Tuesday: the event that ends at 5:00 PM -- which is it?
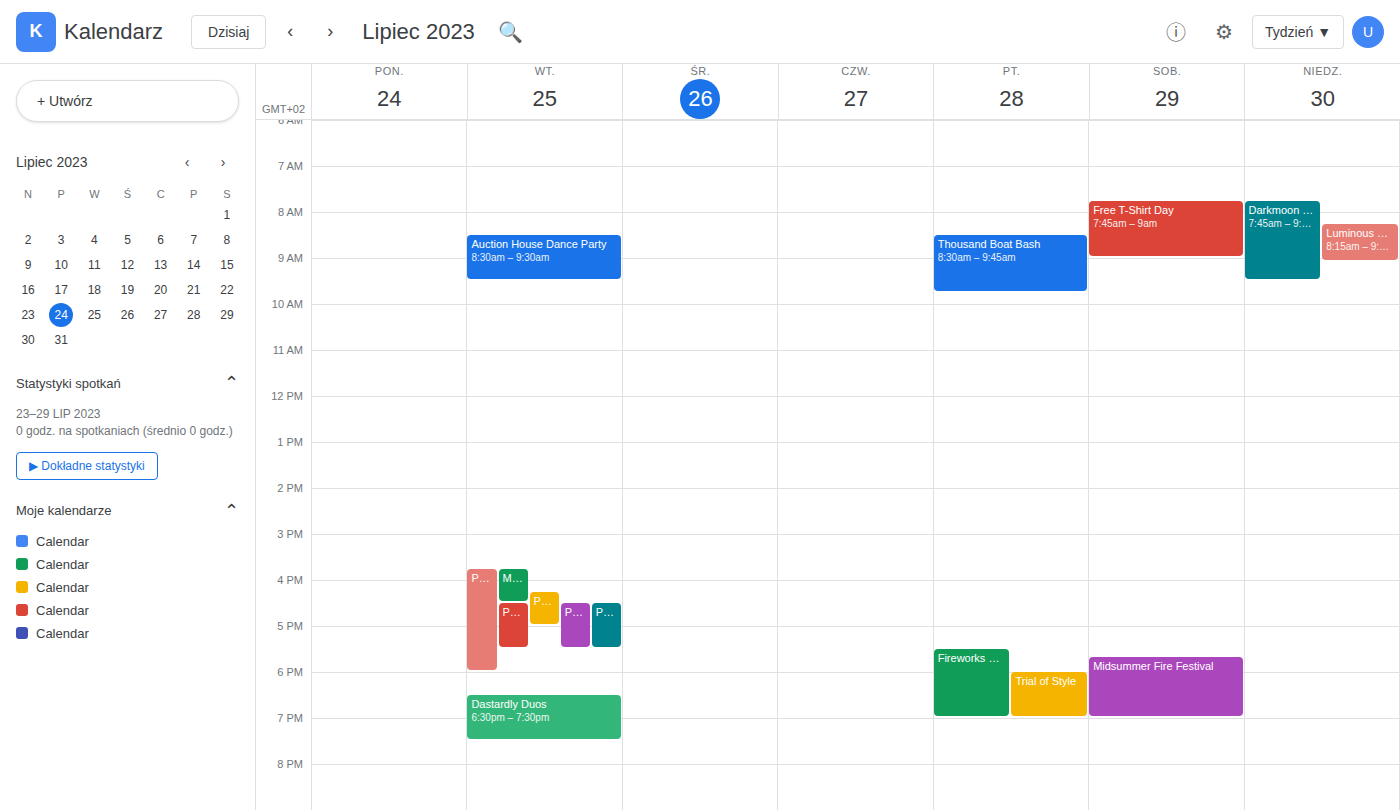
"PvP Brawl: Classic Ashran"